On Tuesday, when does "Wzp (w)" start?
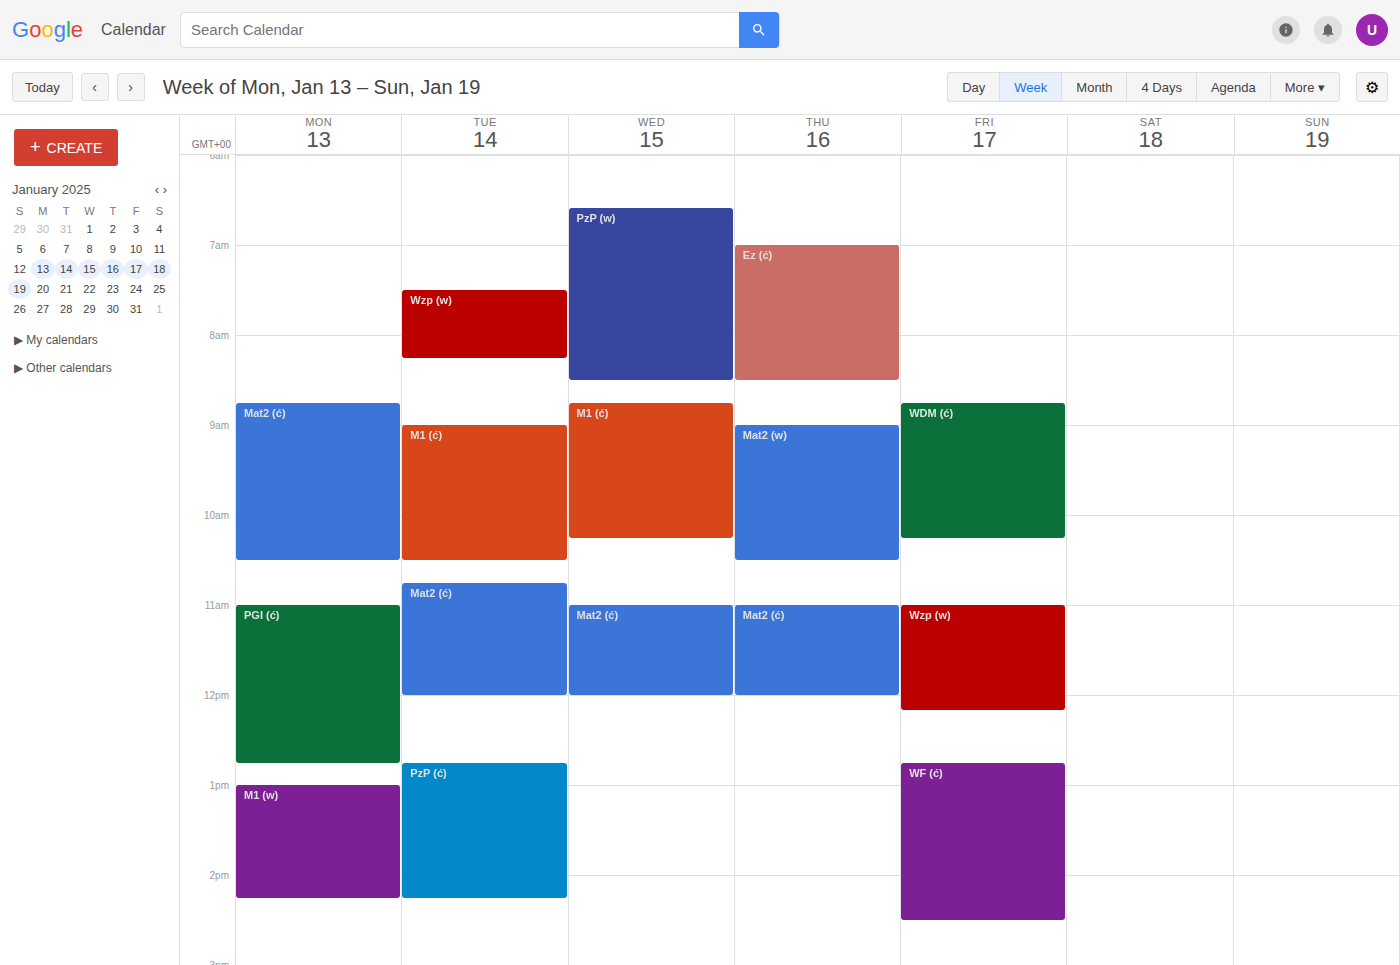
7:30 AM